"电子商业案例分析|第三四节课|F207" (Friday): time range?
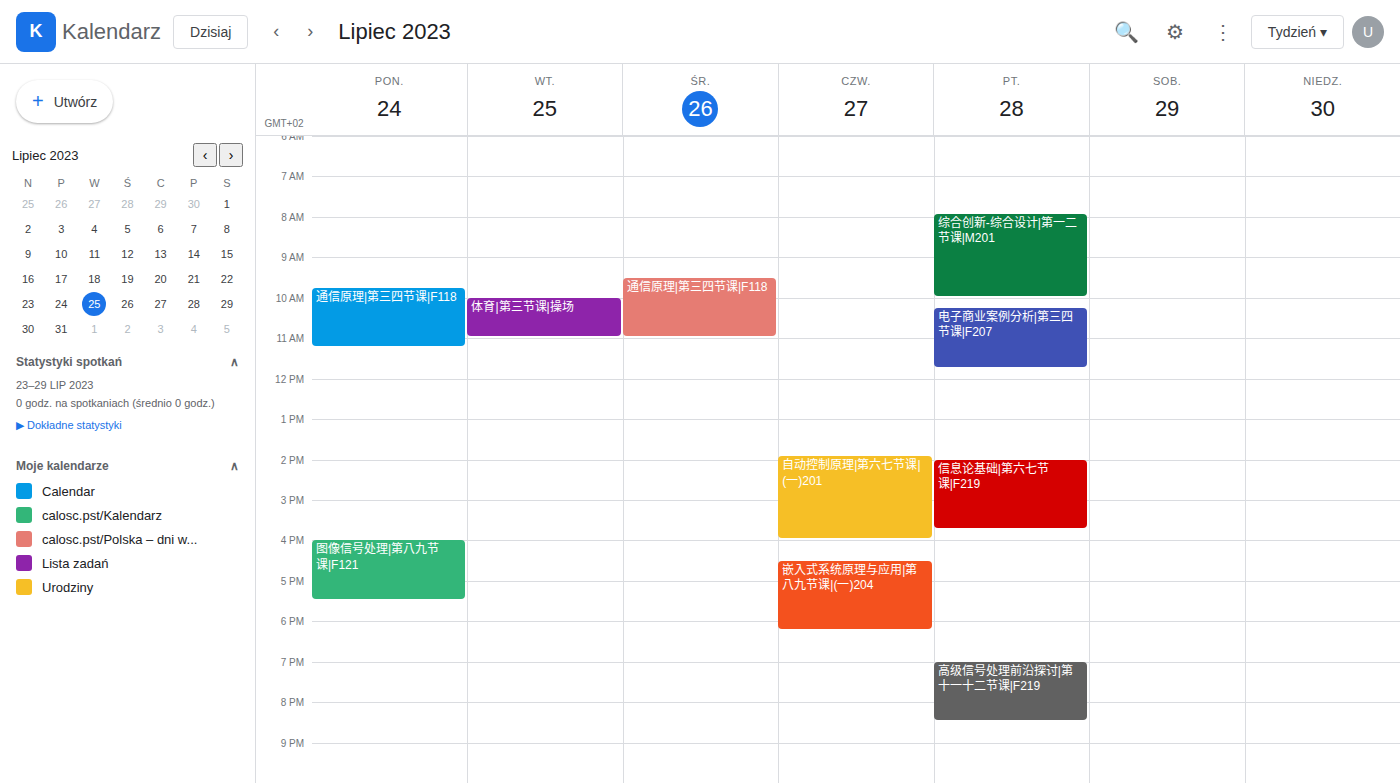
10:15 to 11:45